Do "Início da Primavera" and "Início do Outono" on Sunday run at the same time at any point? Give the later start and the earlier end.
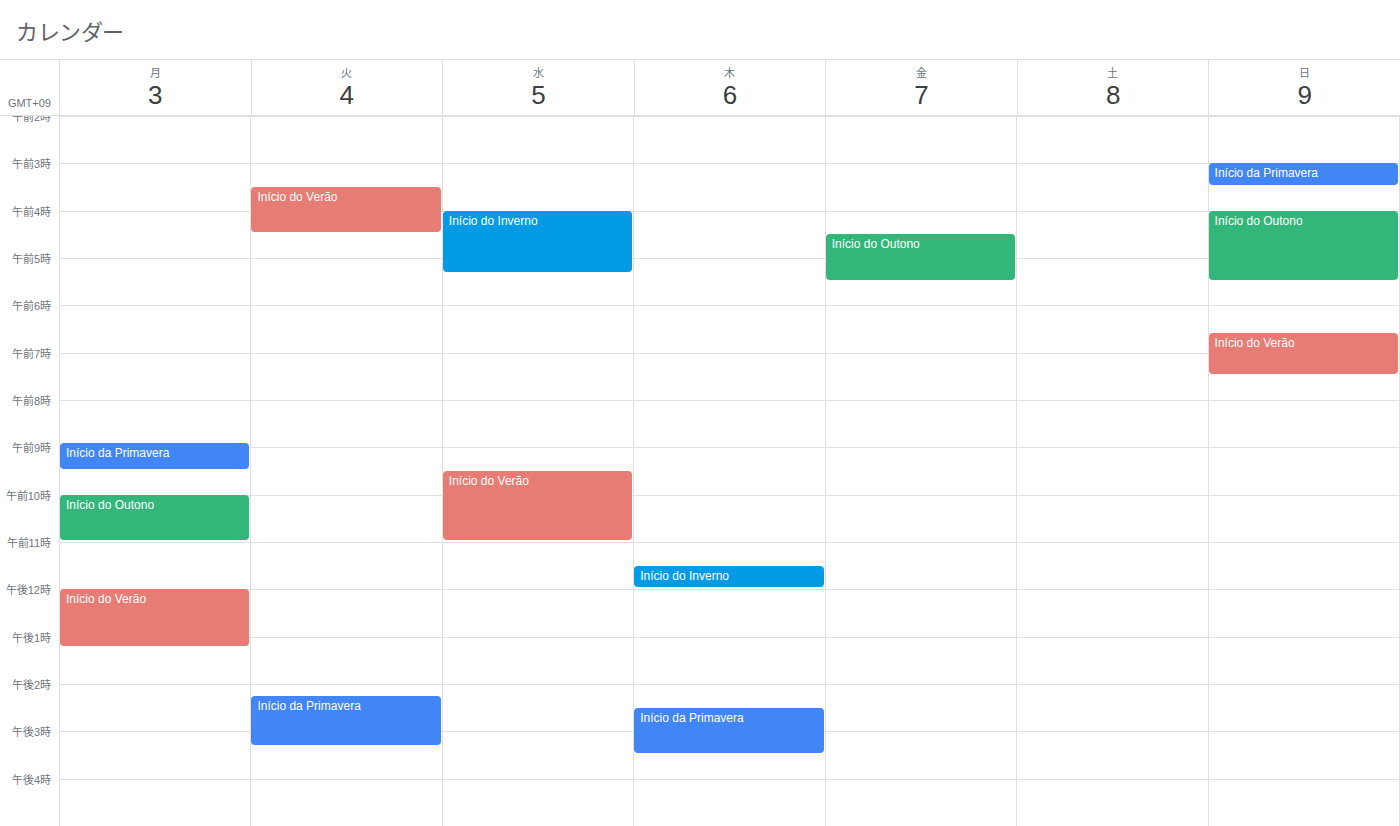
"Início da Primavera" ends at 3:30 AM and "Início do Outono" starts at 4:00 AM -- no overlap.